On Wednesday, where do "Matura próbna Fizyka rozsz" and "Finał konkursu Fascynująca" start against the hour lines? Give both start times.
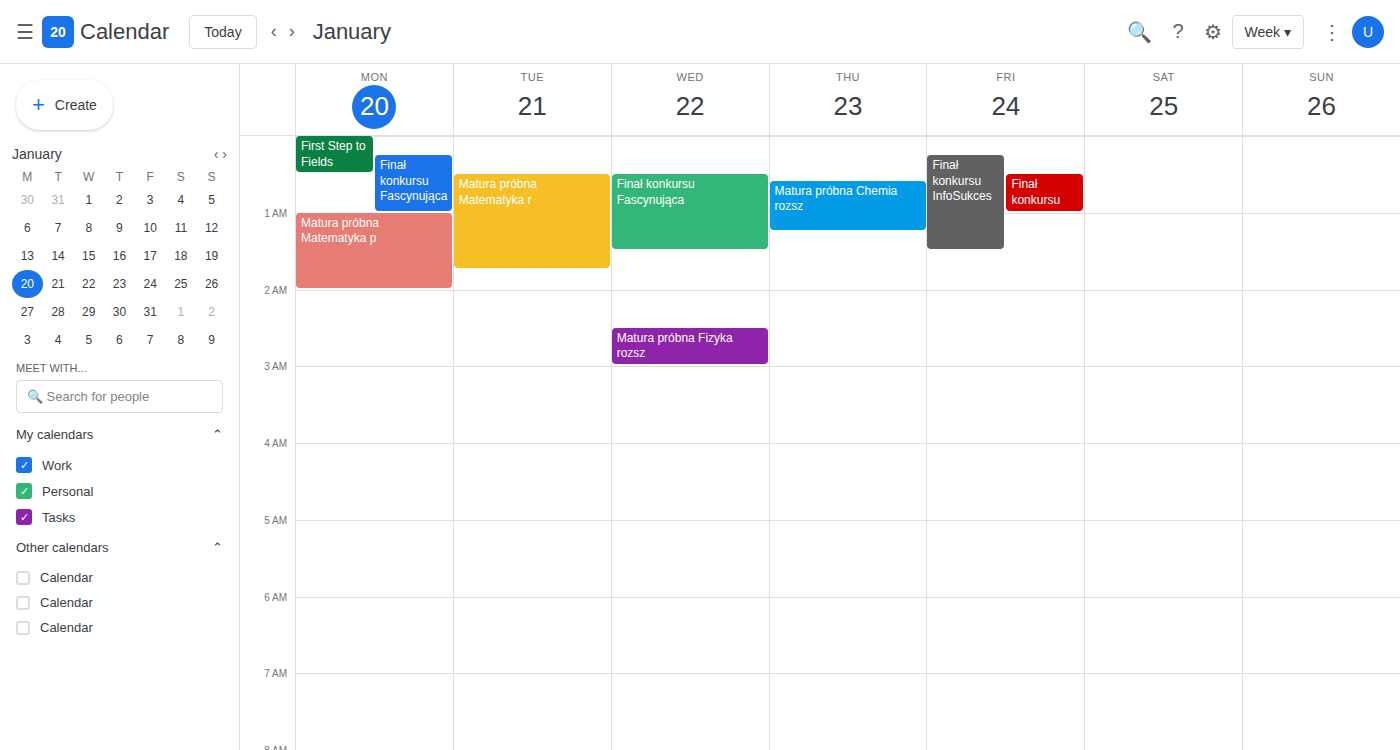
"Matura próbna Fizyka rozsz": 2:30 AM, halfway between the 2 AM and 3 AM lines. "Finał konkursu Fascynująca": 12:30 AM, halfway between the 12 AM and 1 AM lines.